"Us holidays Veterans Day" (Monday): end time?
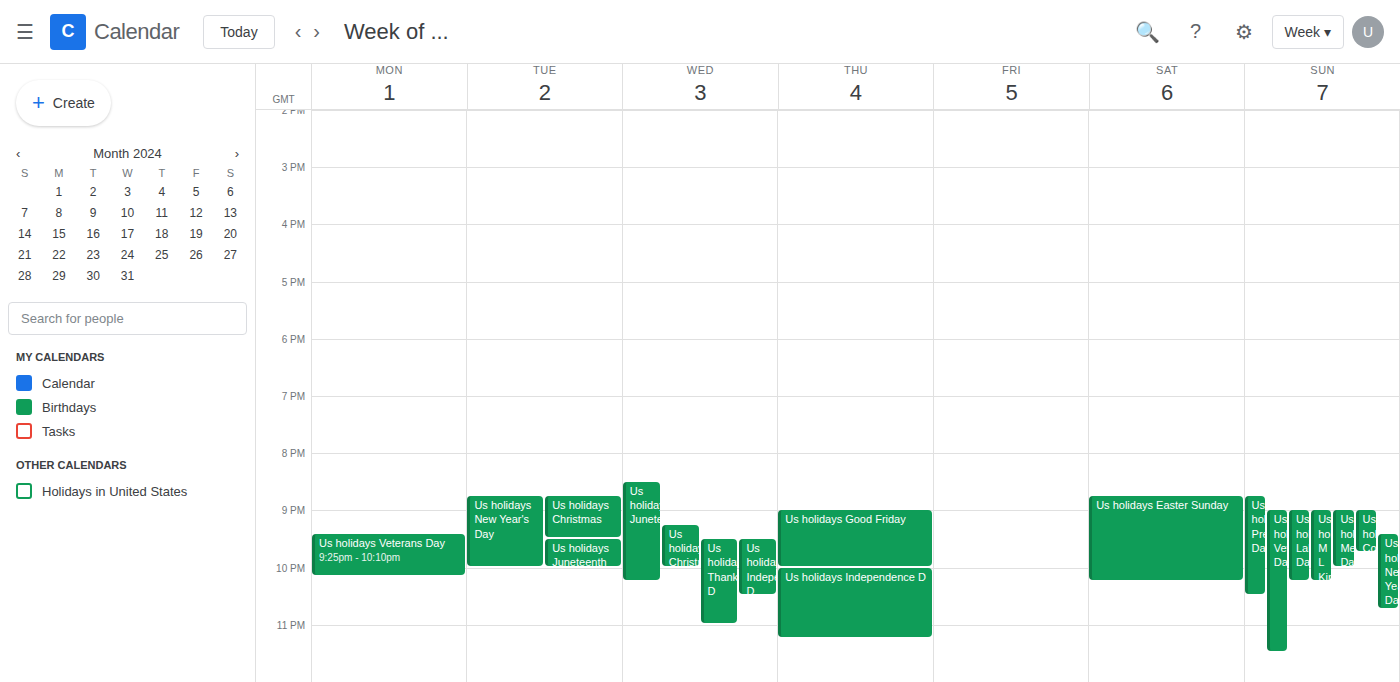
22:10